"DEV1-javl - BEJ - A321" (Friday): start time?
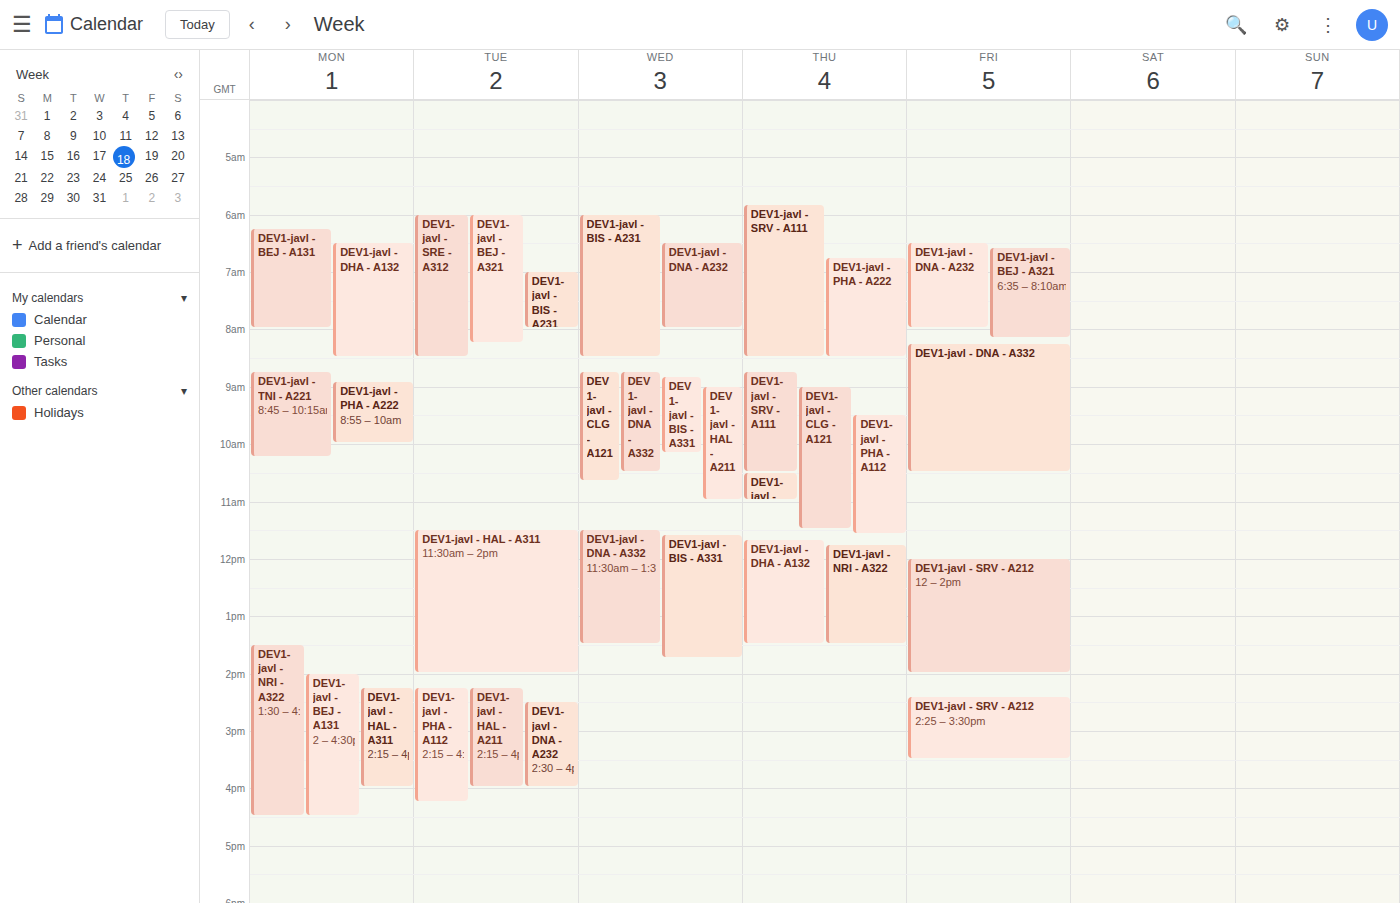
6:35 AM